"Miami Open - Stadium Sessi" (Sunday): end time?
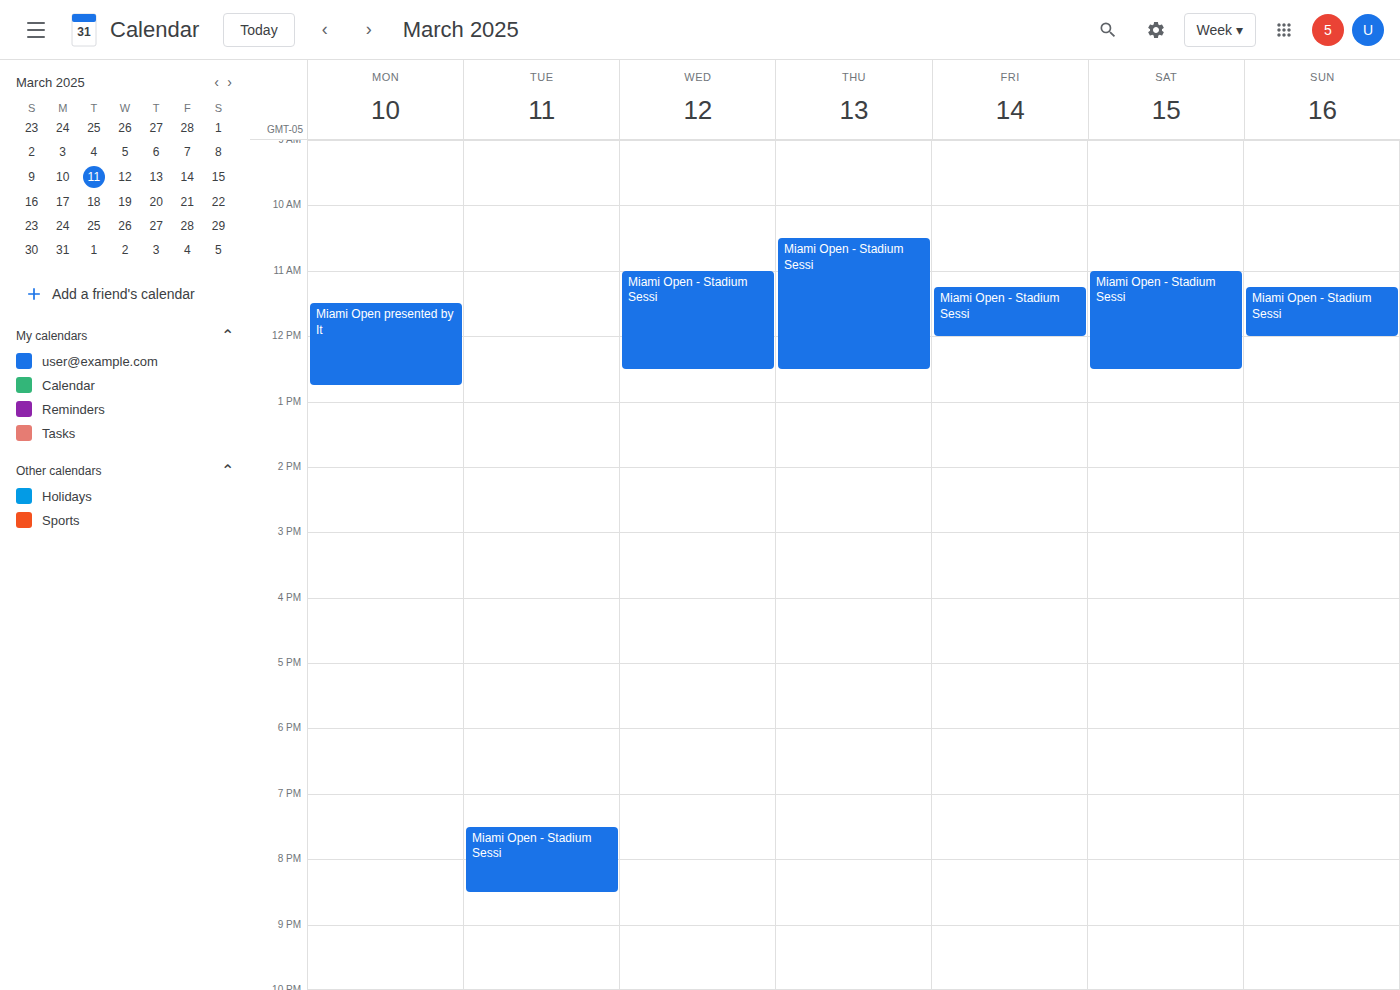
12:00